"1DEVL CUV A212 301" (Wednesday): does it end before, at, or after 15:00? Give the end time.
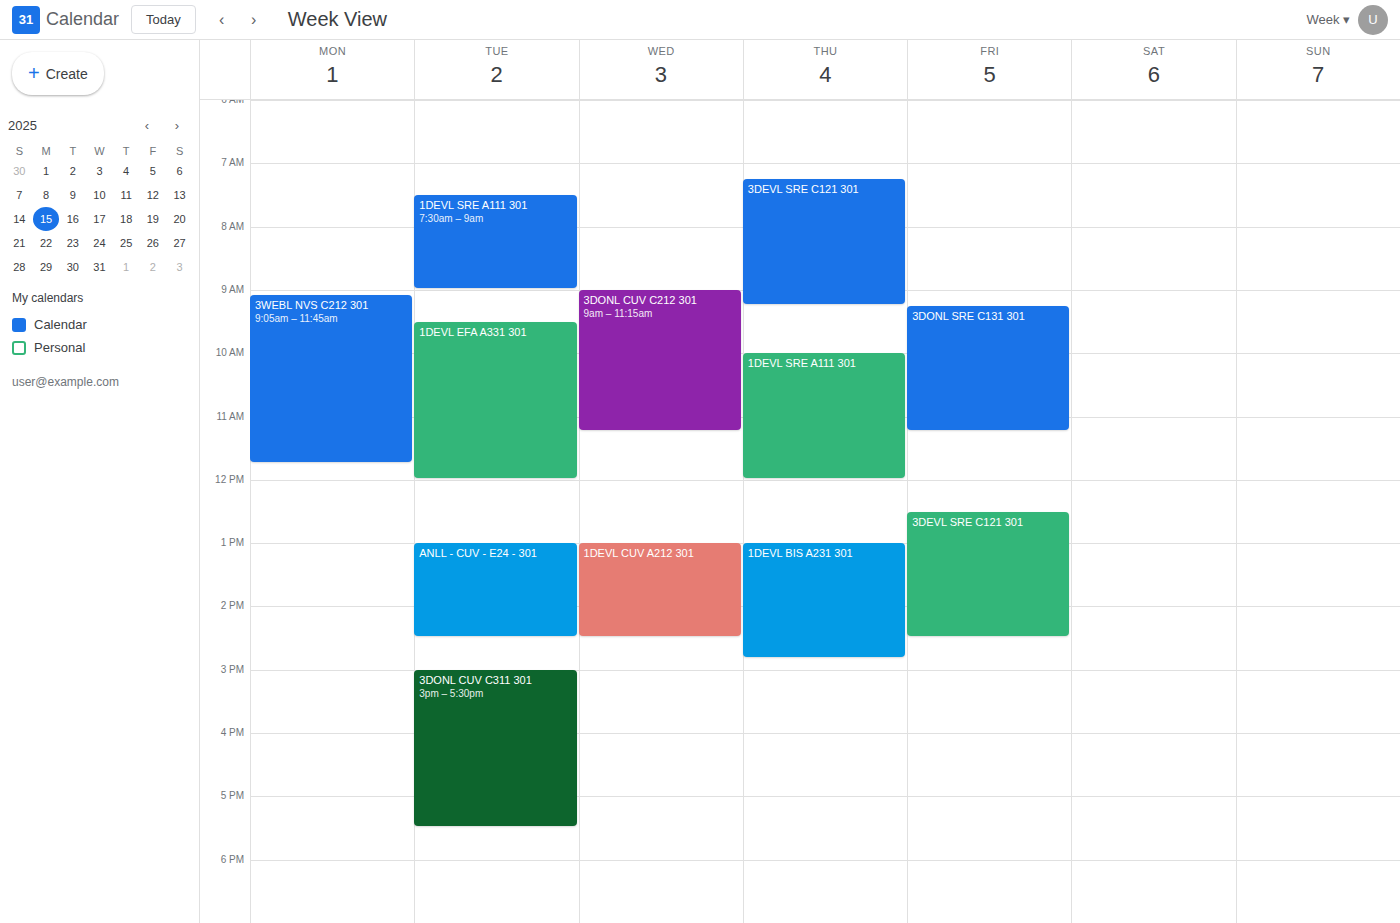
14:30 -- before 15:00, 30 minutes above the 15:00 line.